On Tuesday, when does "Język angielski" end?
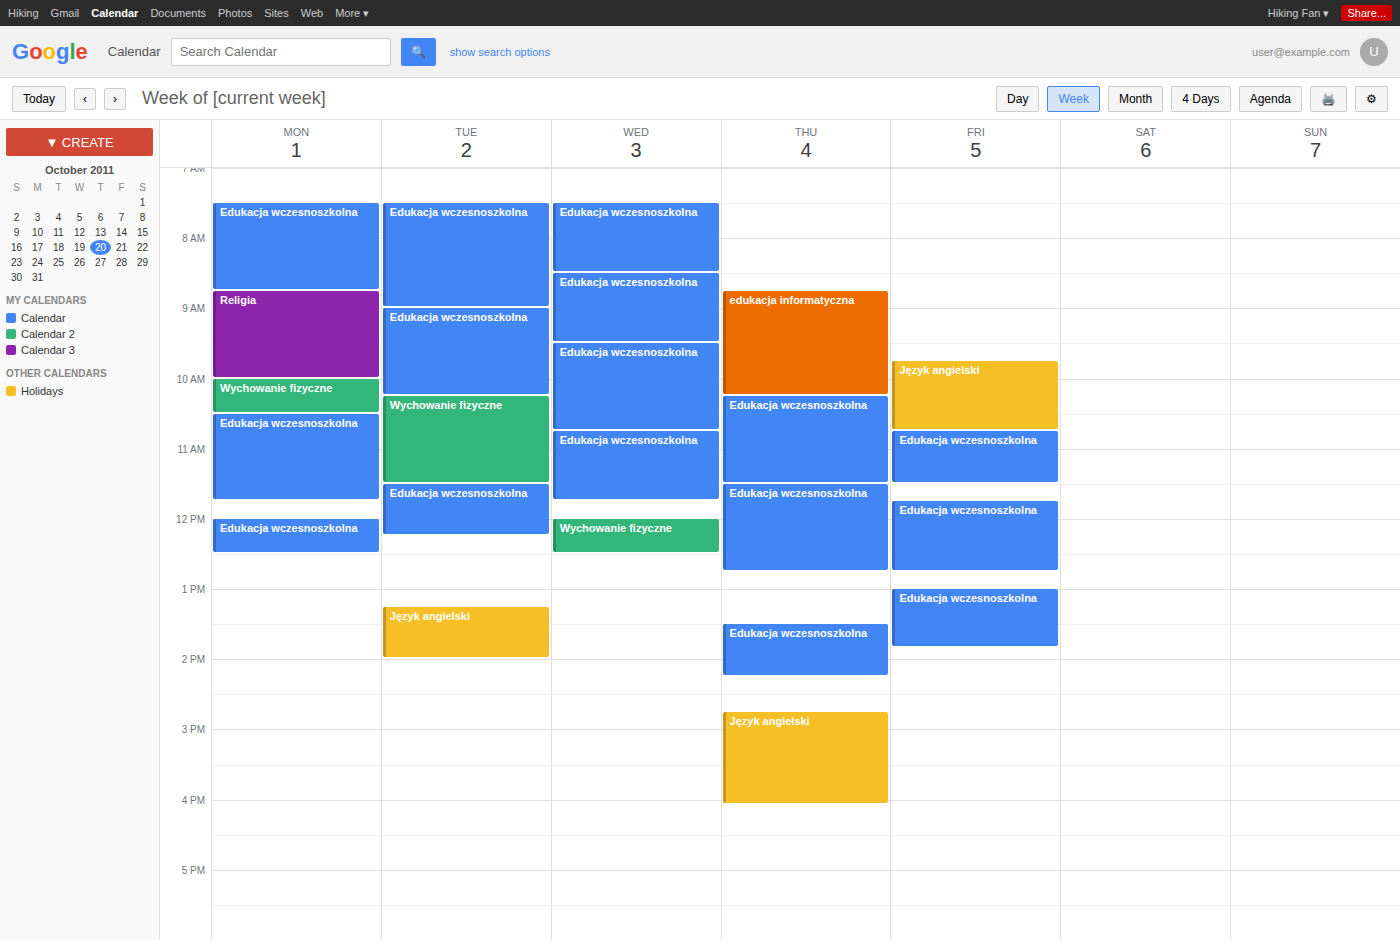
2:00 PM